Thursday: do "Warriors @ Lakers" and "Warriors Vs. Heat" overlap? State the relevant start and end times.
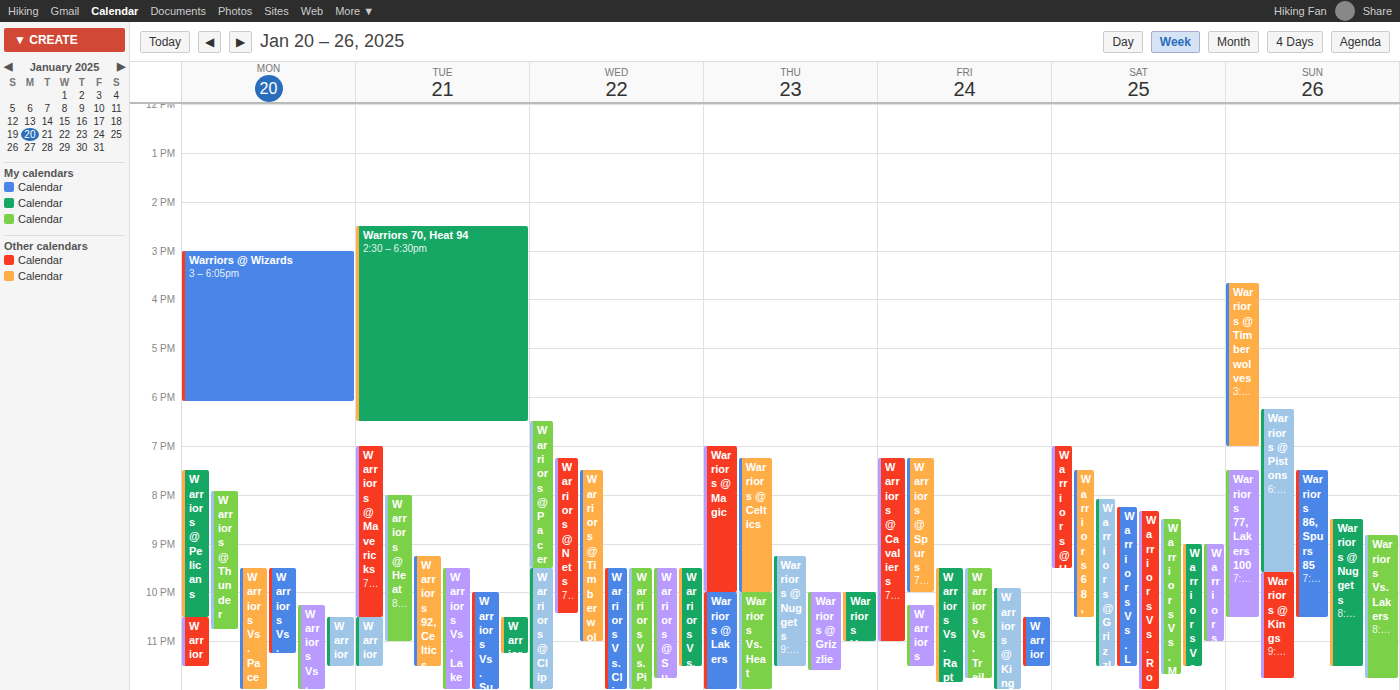
"Warriors @ Lakers" runs 10:00 PM to 12:00 AM, inside "Warriors Vs. Heat" -- they overlap.